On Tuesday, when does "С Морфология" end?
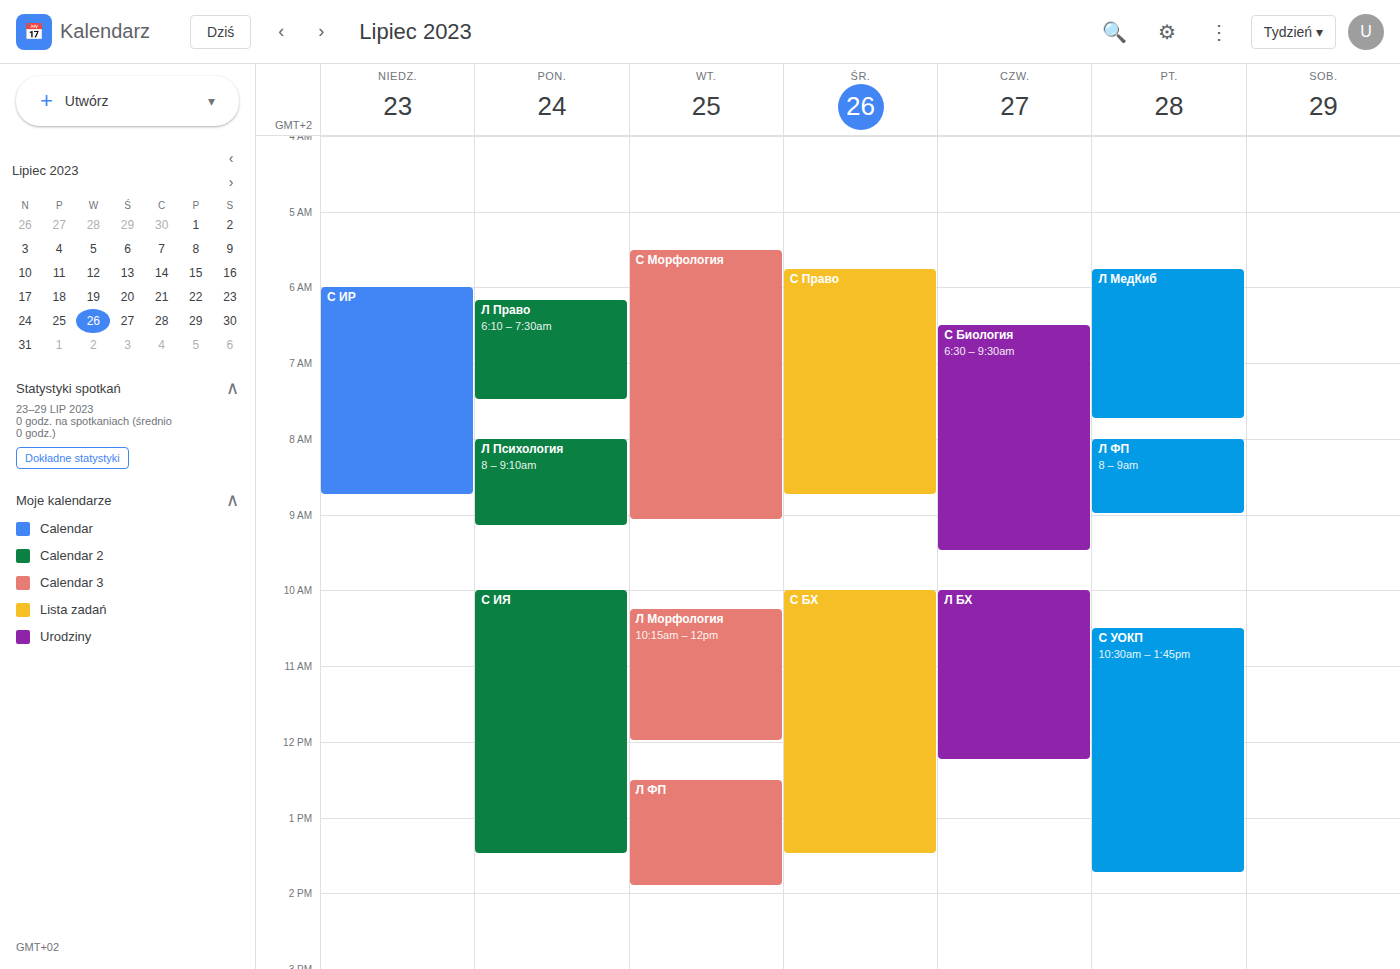
9:05 AM